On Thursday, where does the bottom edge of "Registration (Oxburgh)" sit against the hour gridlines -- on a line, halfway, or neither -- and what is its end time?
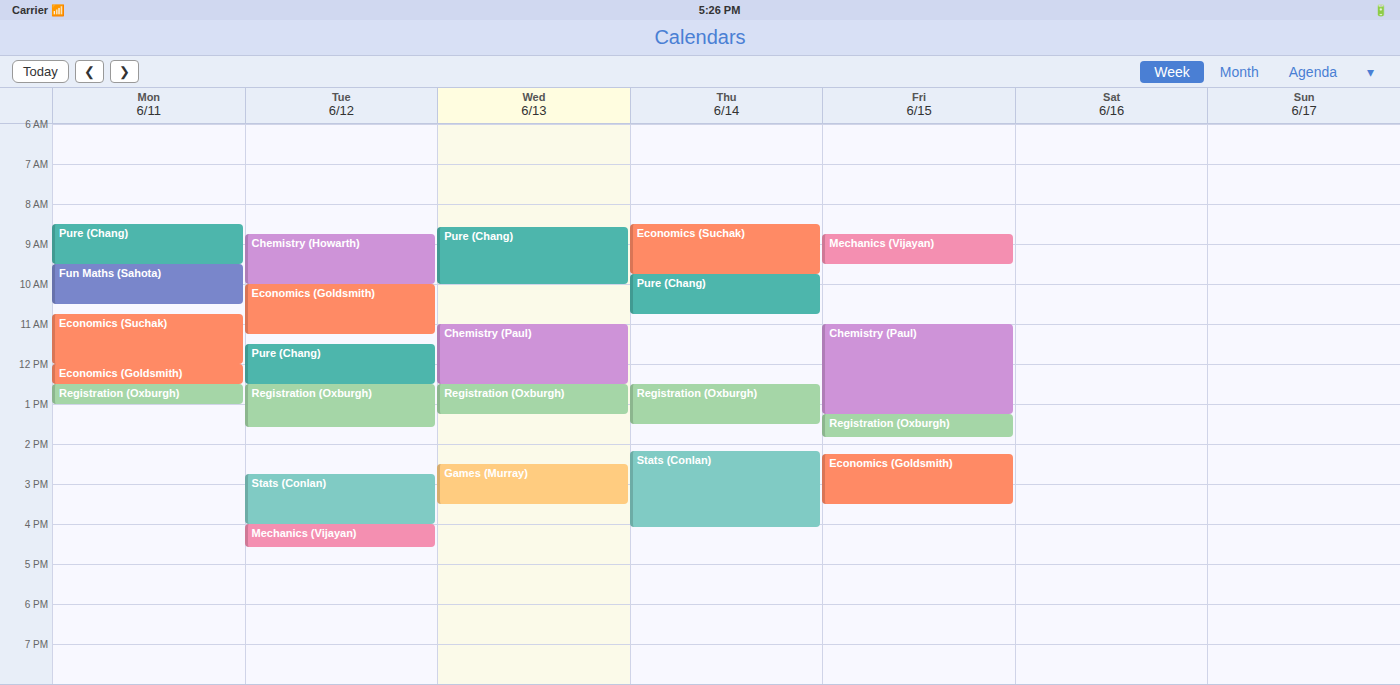
13:30 -- halfway between the 13:00 and 14:00 lines.